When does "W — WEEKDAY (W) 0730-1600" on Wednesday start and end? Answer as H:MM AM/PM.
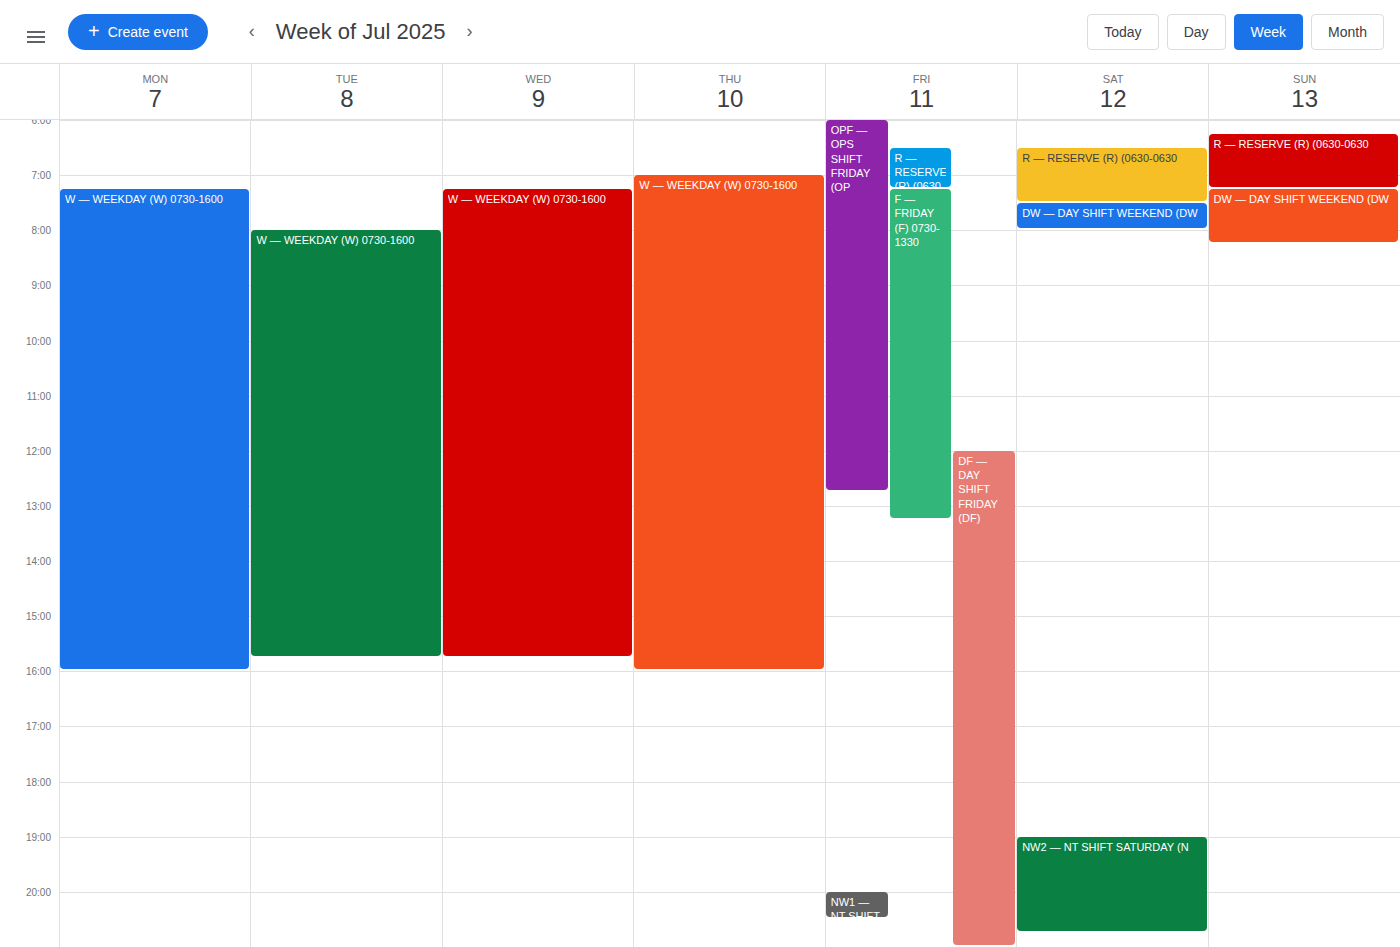
7:15 AM to 3:45 PM